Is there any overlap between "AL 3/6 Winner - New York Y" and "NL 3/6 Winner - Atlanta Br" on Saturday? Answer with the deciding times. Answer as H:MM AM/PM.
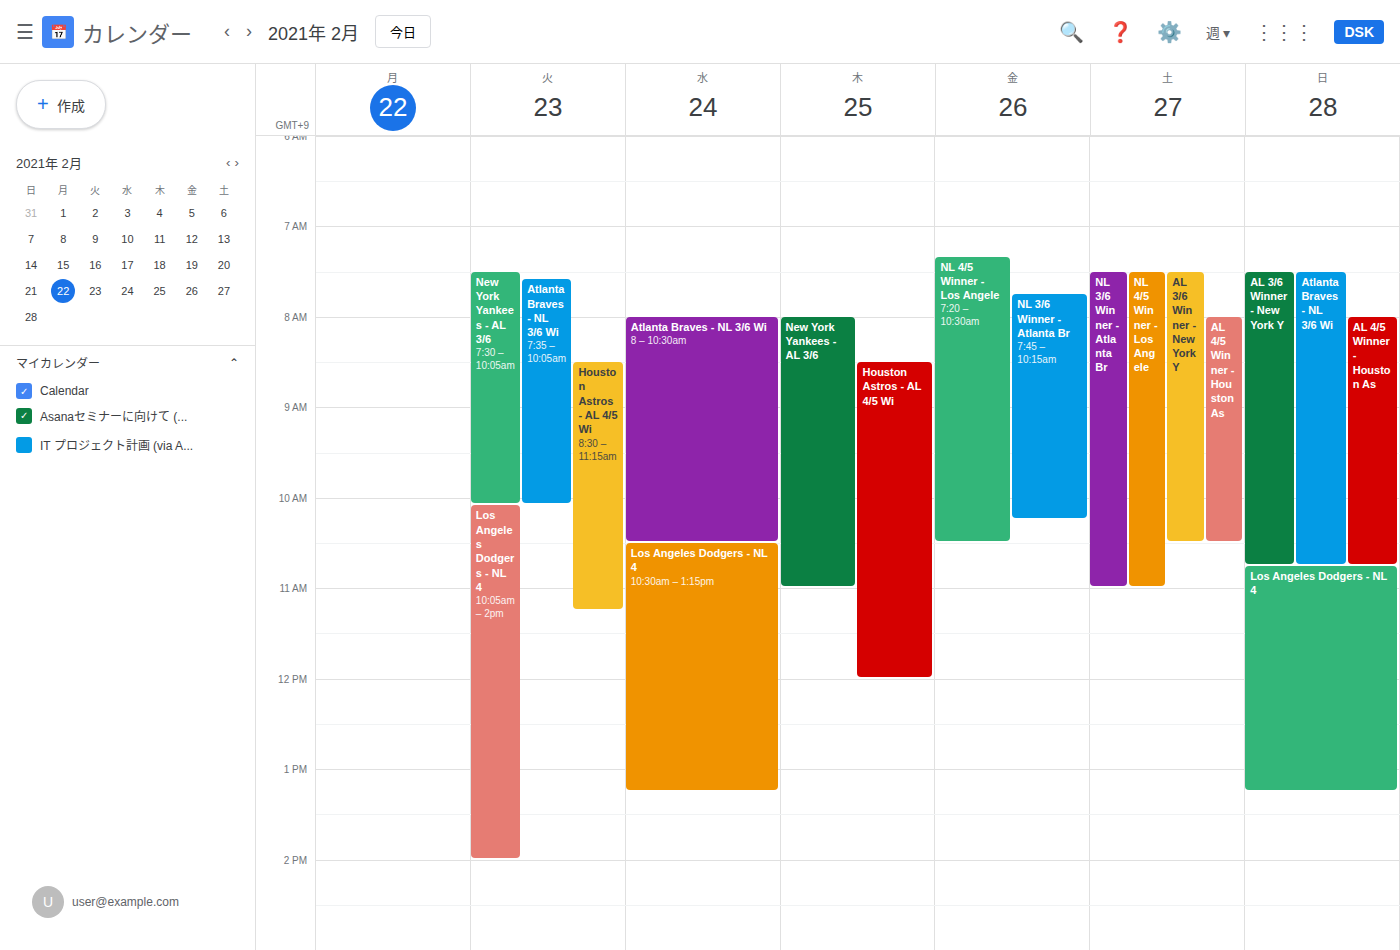
"AL 3/6 Winner - New York Y" runs 7:30 AM to 10:30 AM, inside "NL 3/6 Winner - Atlanta Br" -- they overlap.